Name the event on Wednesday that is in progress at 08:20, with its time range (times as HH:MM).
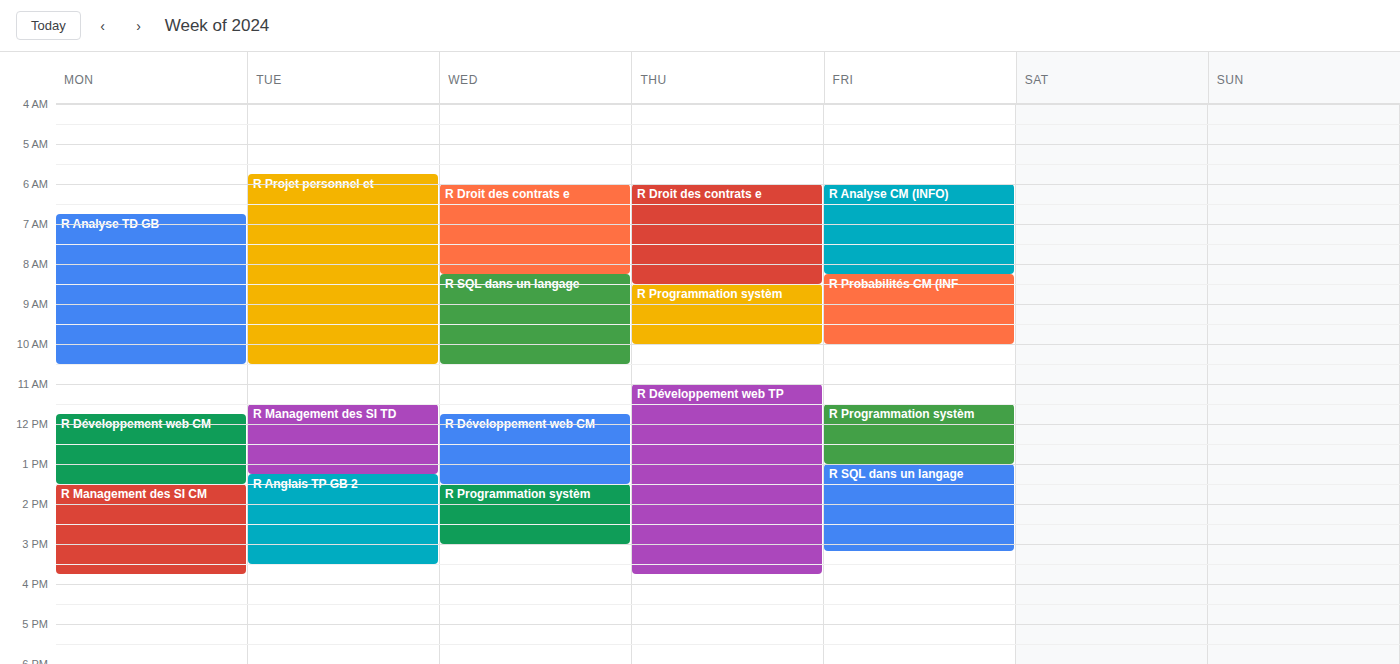
"R SQL dans un langage", 08:15 to 10:30